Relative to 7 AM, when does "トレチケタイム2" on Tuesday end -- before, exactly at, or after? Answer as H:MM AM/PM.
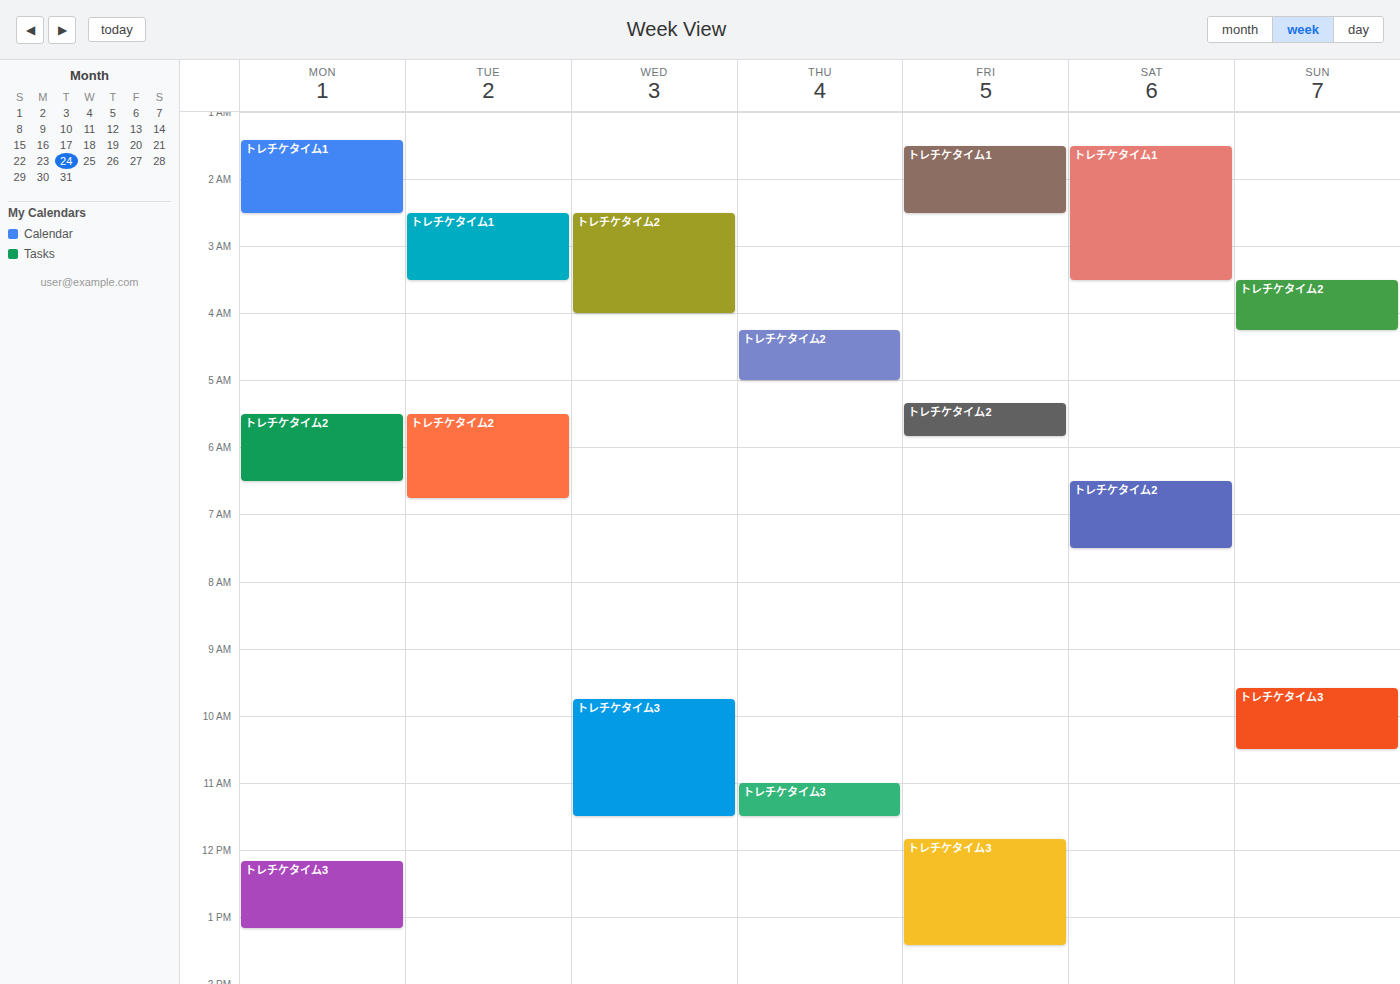
6:45 AM -- before 7 AM, 15 minutes above the 7 AM line.